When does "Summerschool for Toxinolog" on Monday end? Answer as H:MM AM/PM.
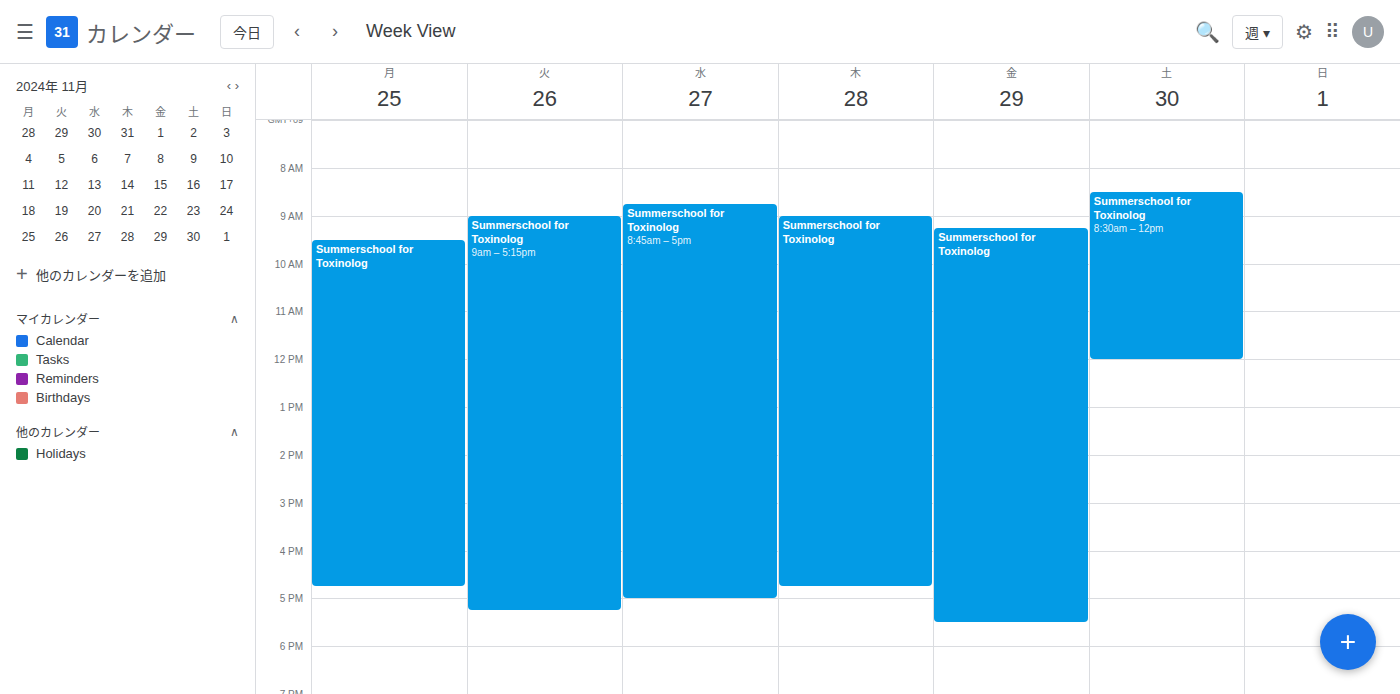
4:45 PM